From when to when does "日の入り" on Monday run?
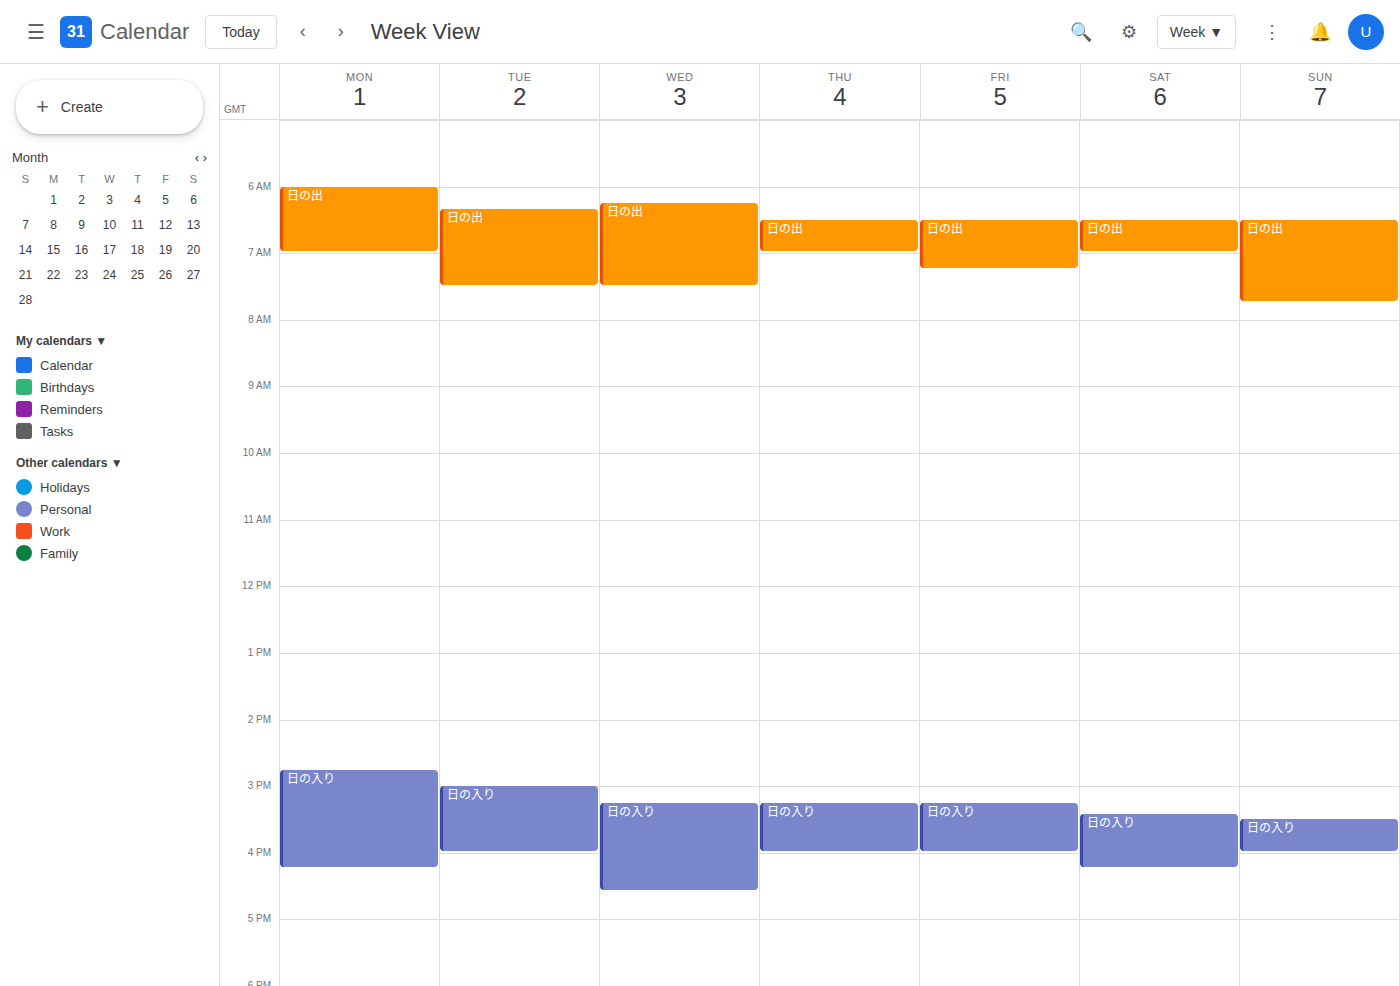
2:45 PM to 4:15 PM